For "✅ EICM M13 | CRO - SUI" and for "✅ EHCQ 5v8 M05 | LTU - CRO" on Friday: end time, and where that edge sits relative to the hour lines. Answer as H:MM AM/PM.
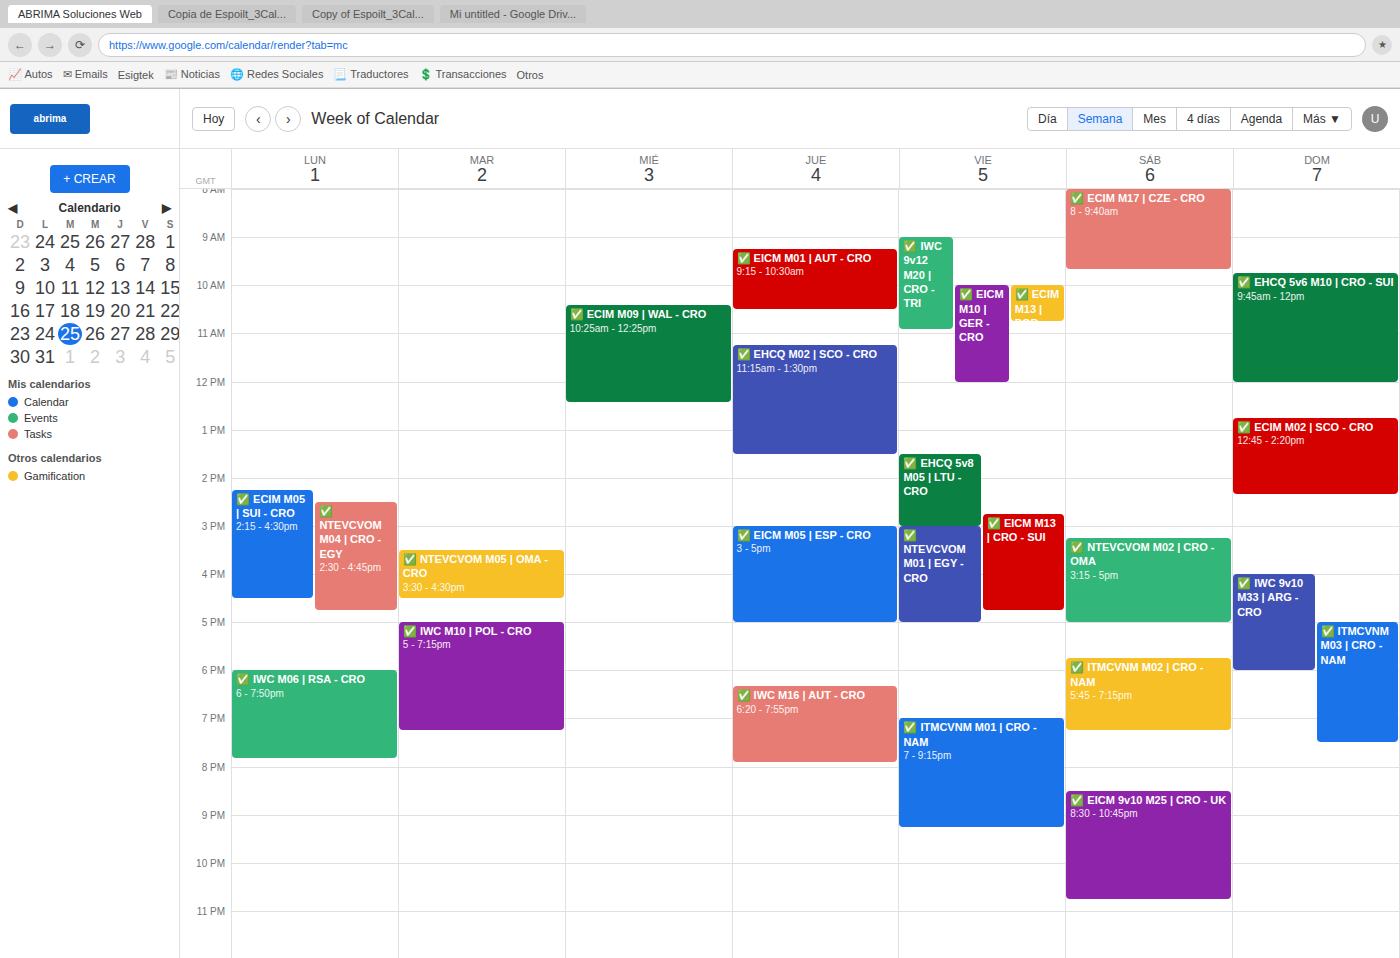
"✅ EICM M13 | CRO - SUI": 4:45 PM, neither: three quarters of the way from the 4 PM line to the 5 PM line. "✅ EHCQ 5v8 M05 | LTU - CRO": 3:00 PM, exactly on the 3 PM line.